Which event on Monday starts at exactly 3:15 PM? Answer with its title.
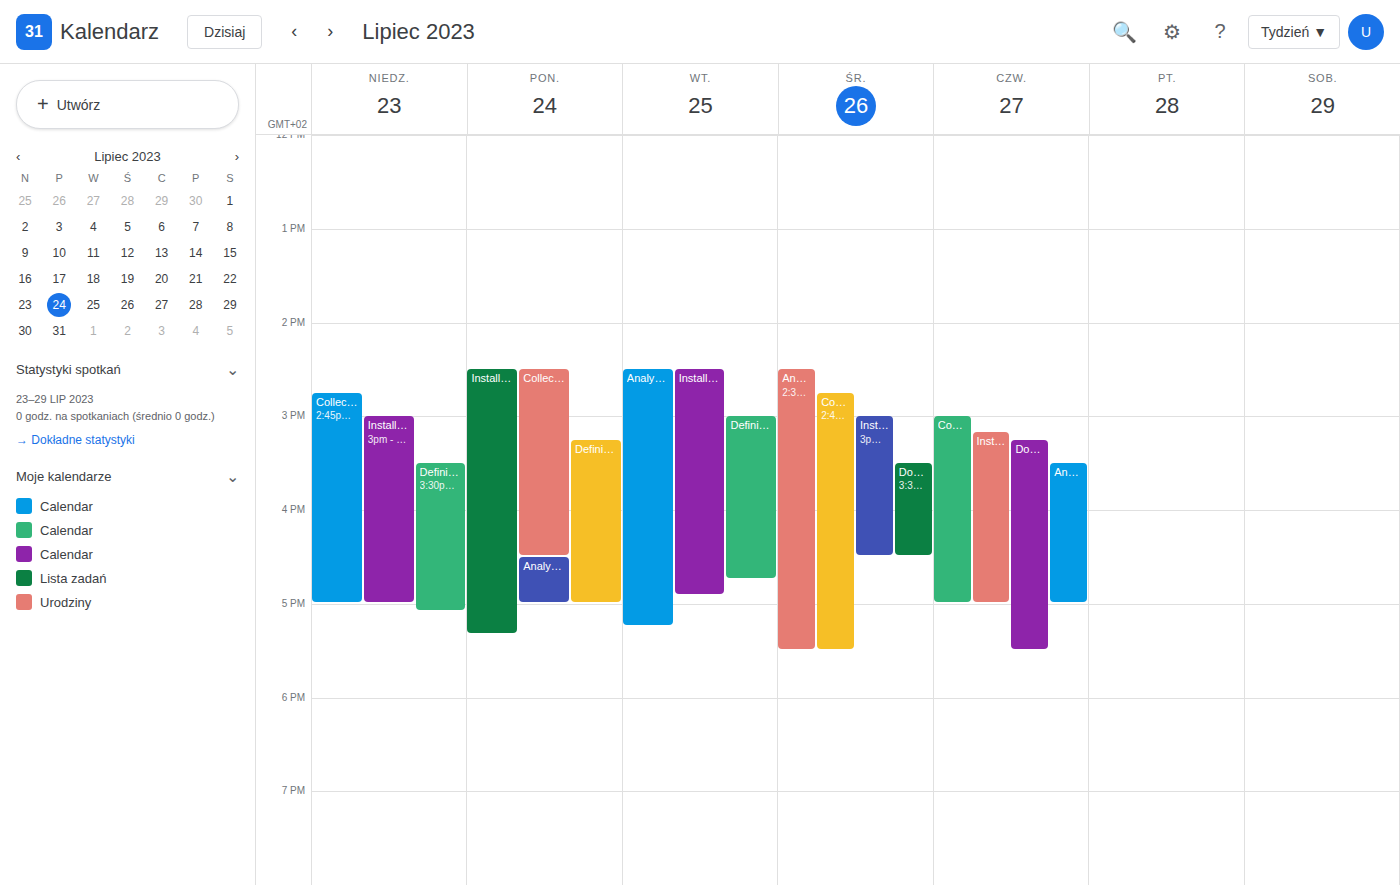
"Definition of 'analysis-ca"